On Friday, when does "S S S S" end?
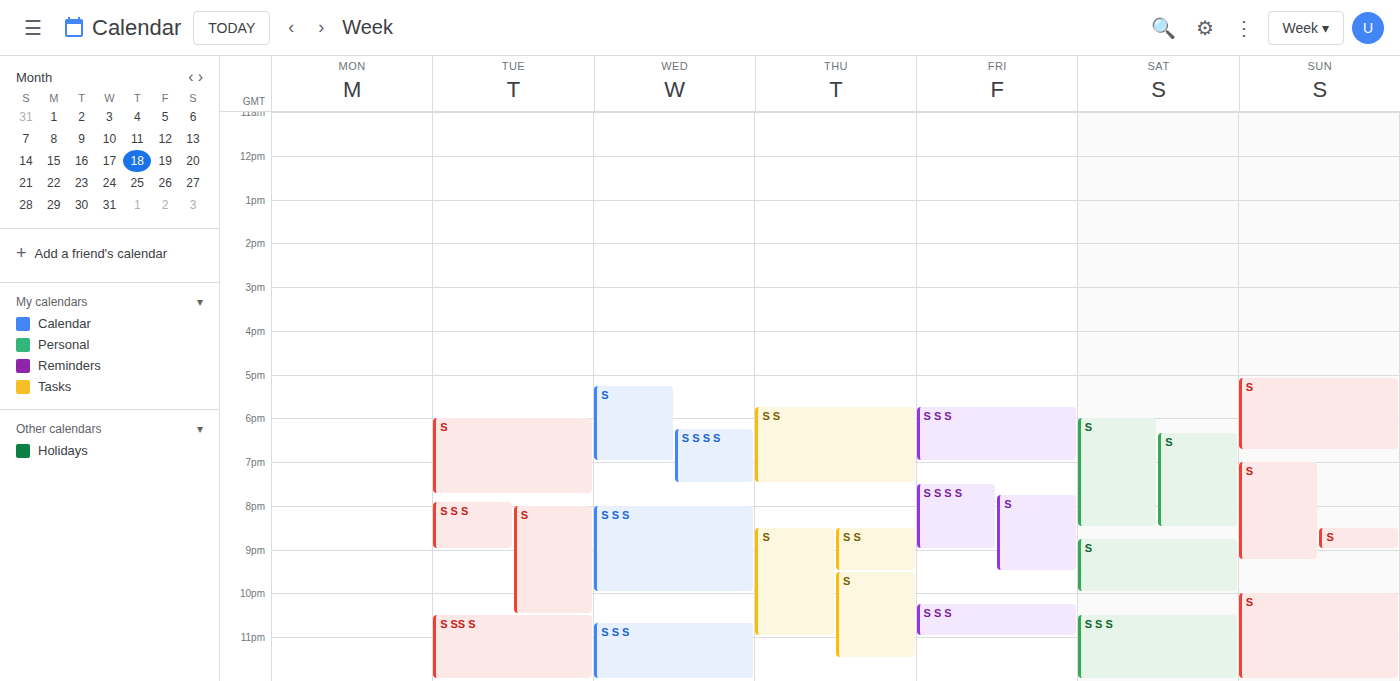
9:00 PM